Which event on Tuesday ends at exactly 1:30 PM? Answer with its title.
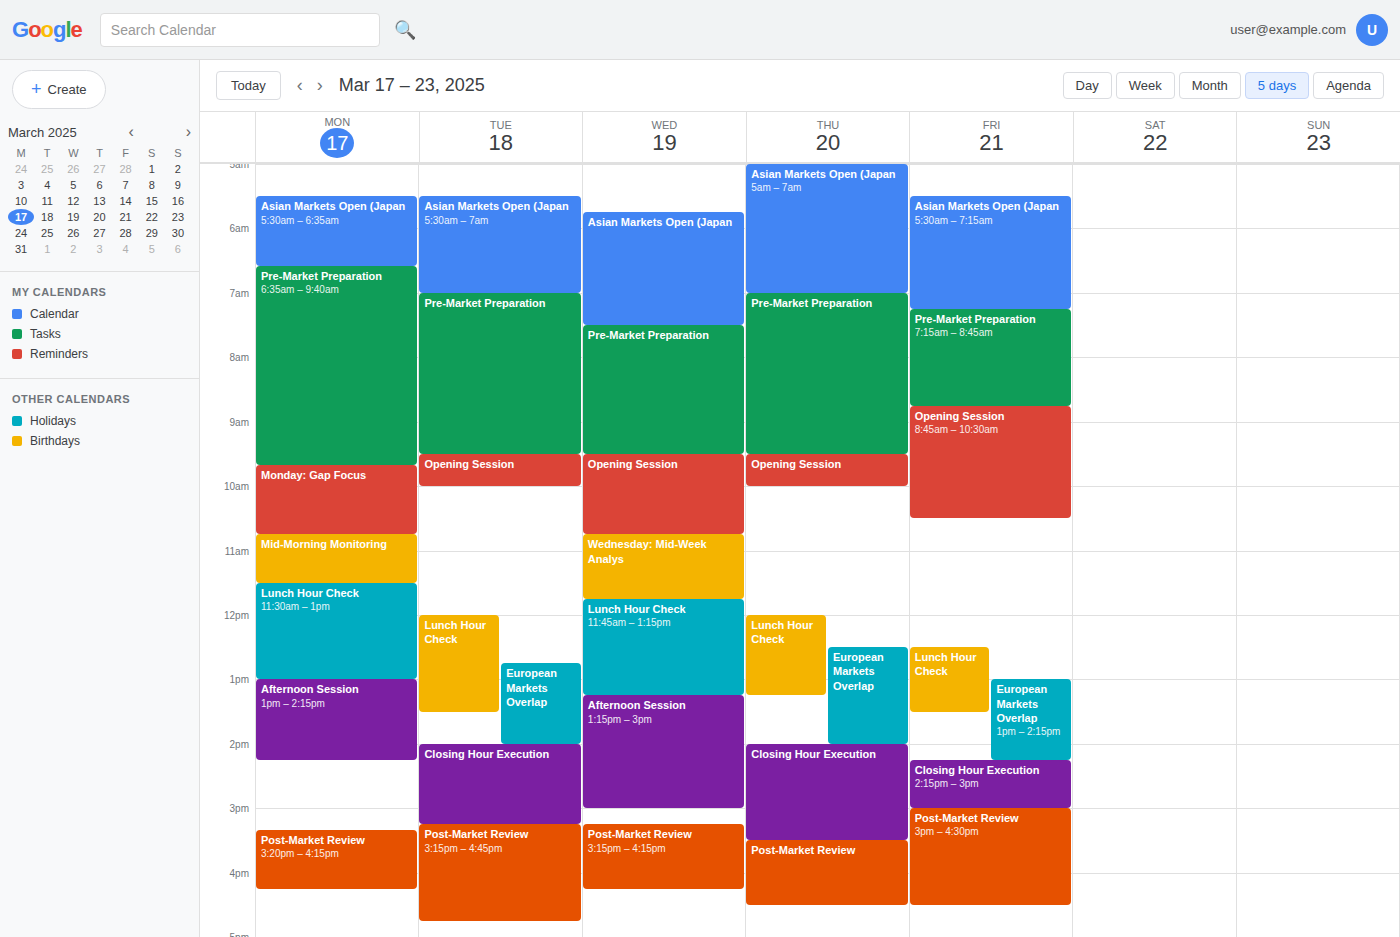
"Lunch Hour Check"